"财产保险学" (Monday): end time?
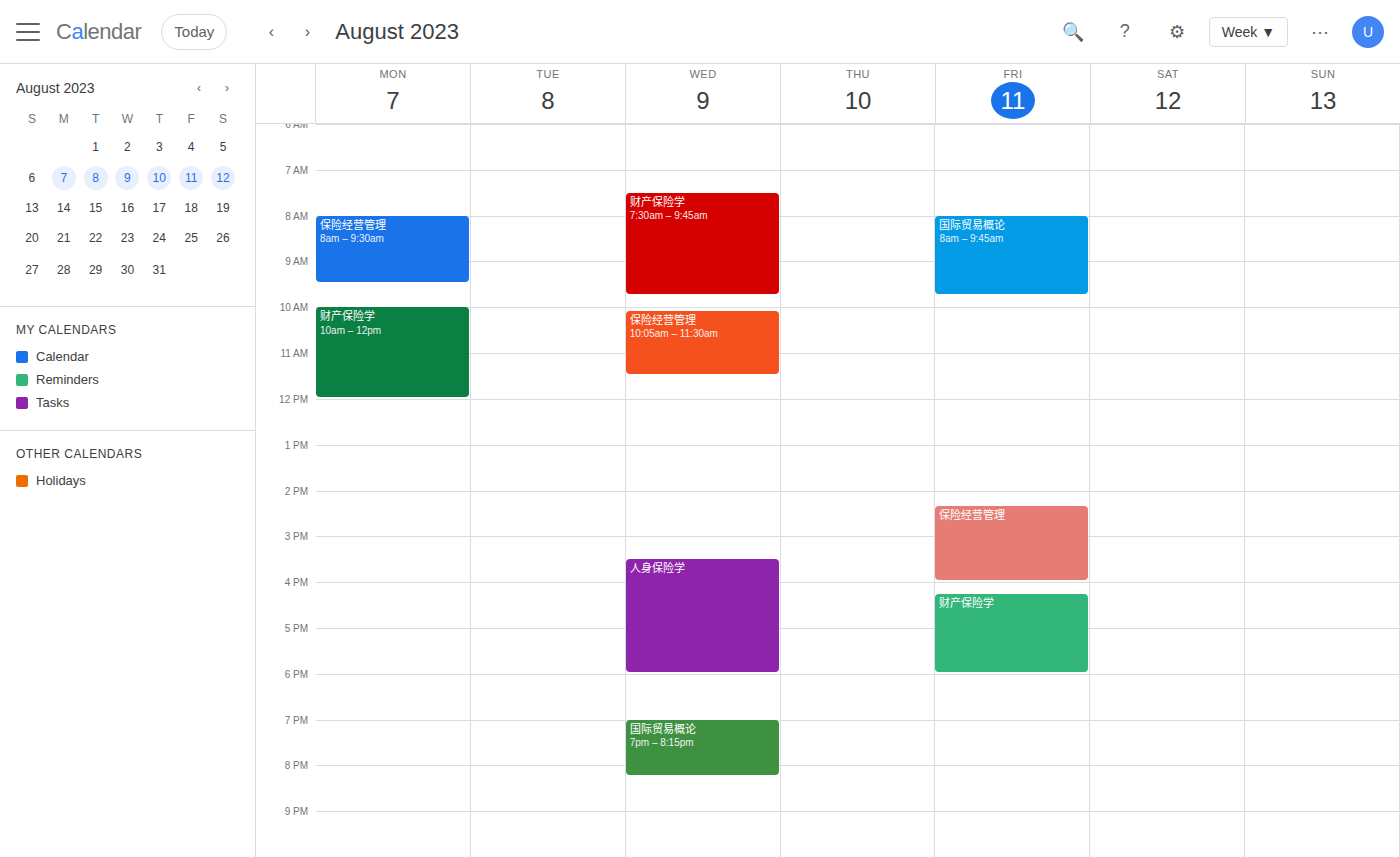
12:00 PM